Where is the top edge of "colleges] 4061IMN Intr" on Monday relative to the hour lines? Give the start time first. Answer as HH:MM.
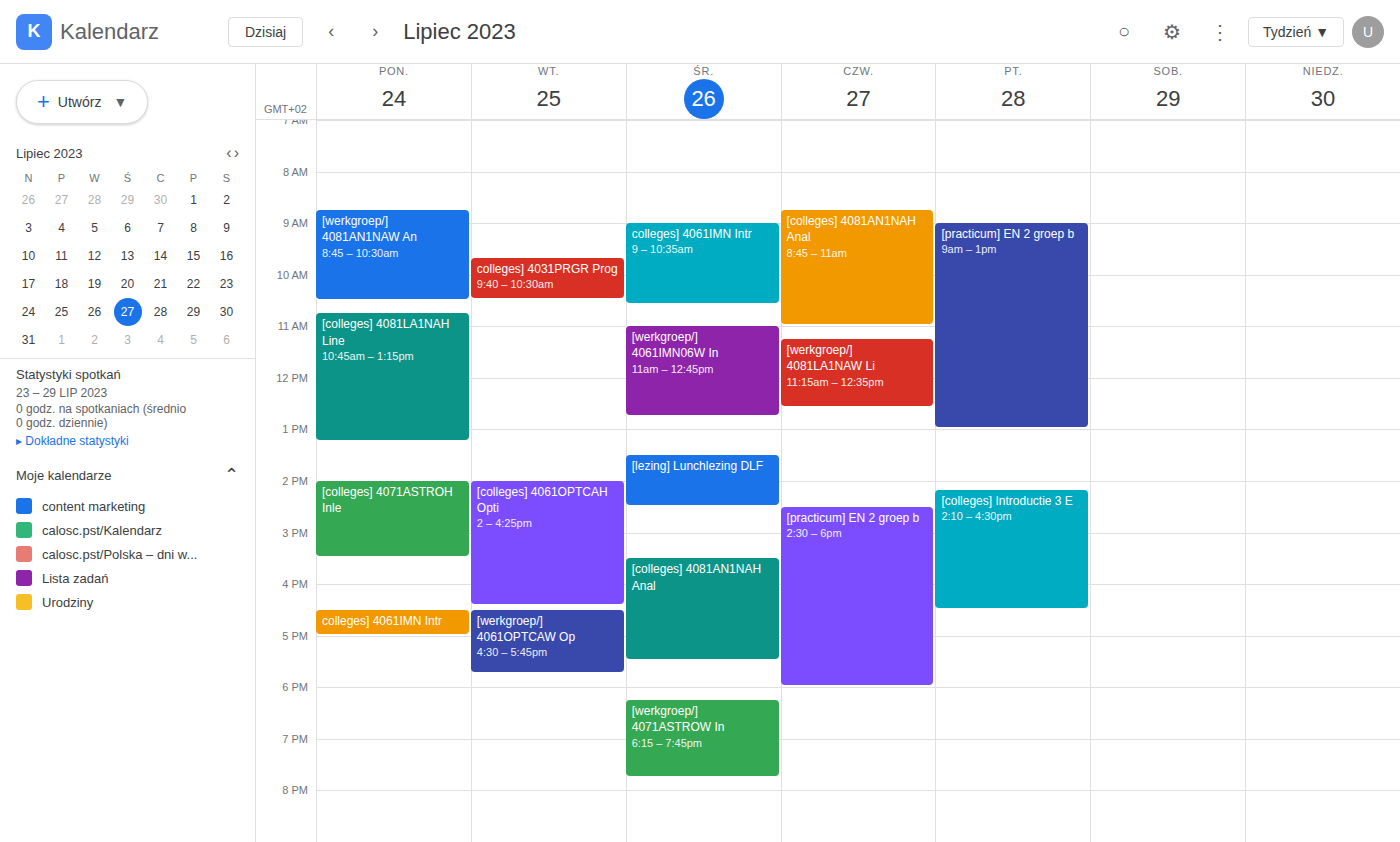
16:30 -- halfway between the 16:00 and 17:00 lines.